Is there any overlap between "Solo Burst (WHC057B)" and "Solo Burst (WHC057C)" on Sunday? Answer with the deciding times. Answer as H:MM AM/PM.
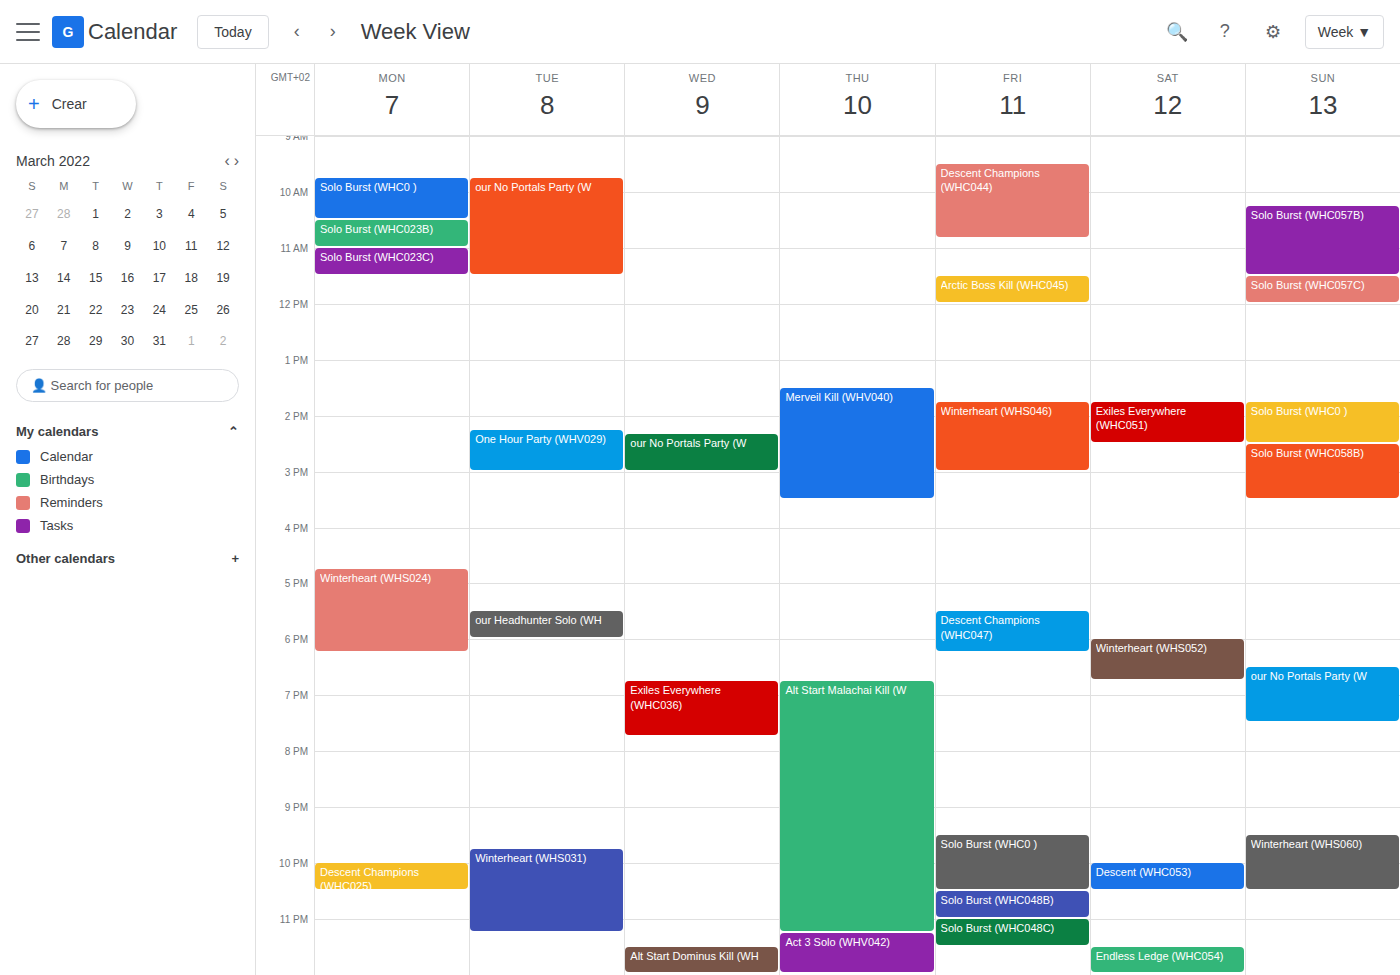
"Solo Burst (WHC057B)" ends at 11:30 AM, exactly when "Solo Burst (WHC057C)" starts -- they touch but do not overlap.